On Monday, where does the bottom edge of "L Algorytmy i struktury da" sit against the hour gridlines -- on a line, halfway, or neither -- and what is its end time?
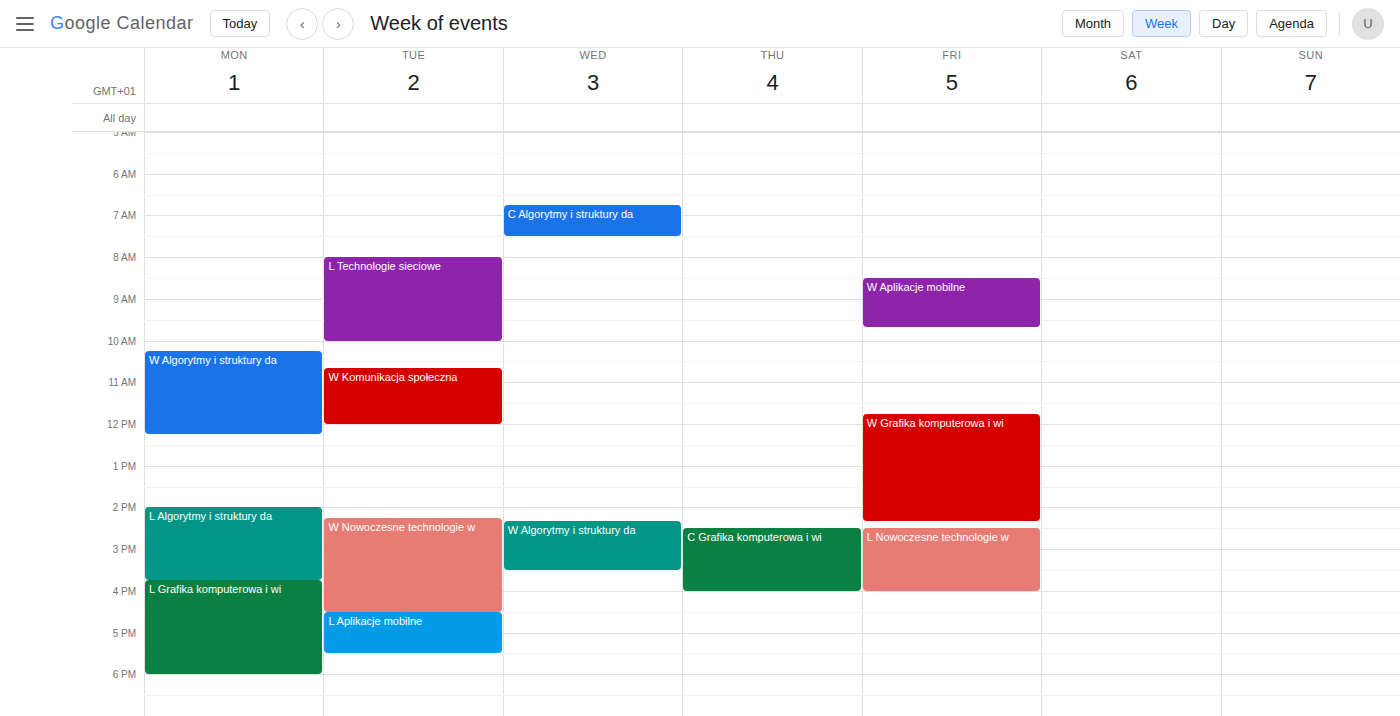
3:45 PM -- neither: three quarters of the way from the 3 PM line to the 4 PM line.